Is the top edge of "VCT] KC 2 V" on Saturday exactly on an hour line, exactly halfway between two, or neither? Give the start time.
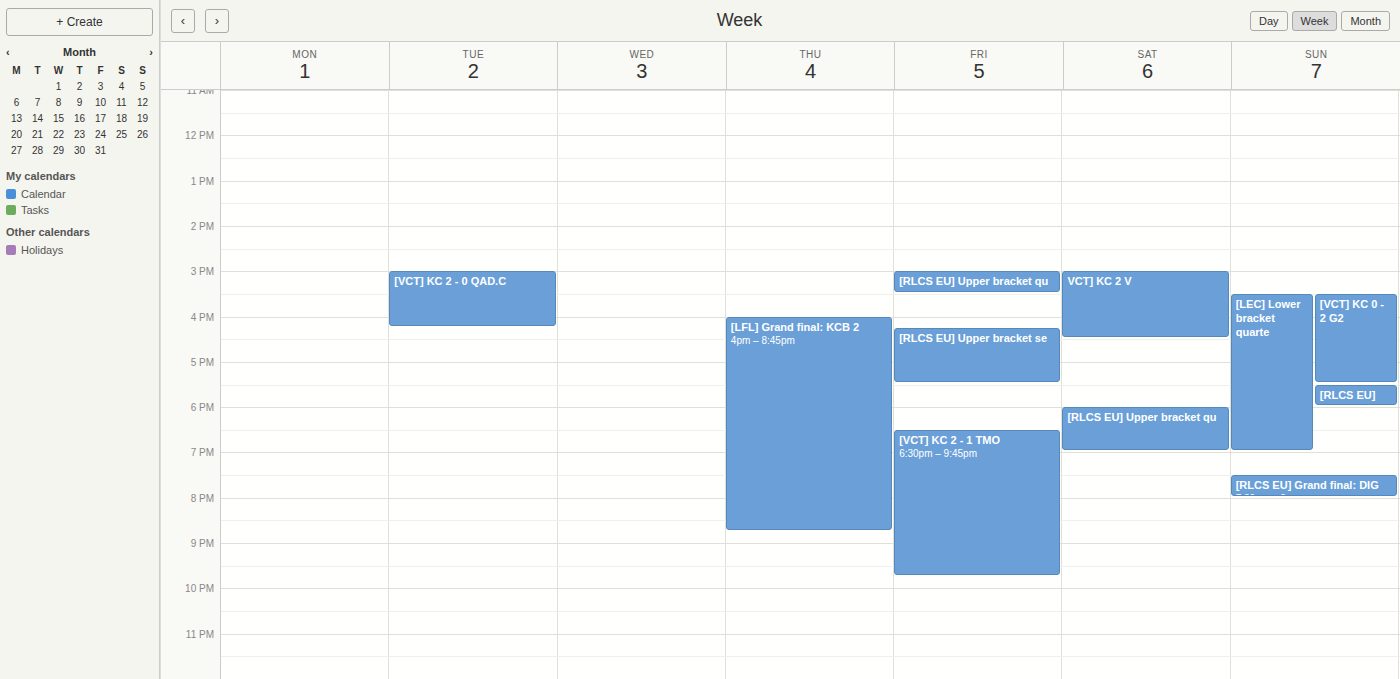
3:00 PM -- exactly on the 3 PM line.